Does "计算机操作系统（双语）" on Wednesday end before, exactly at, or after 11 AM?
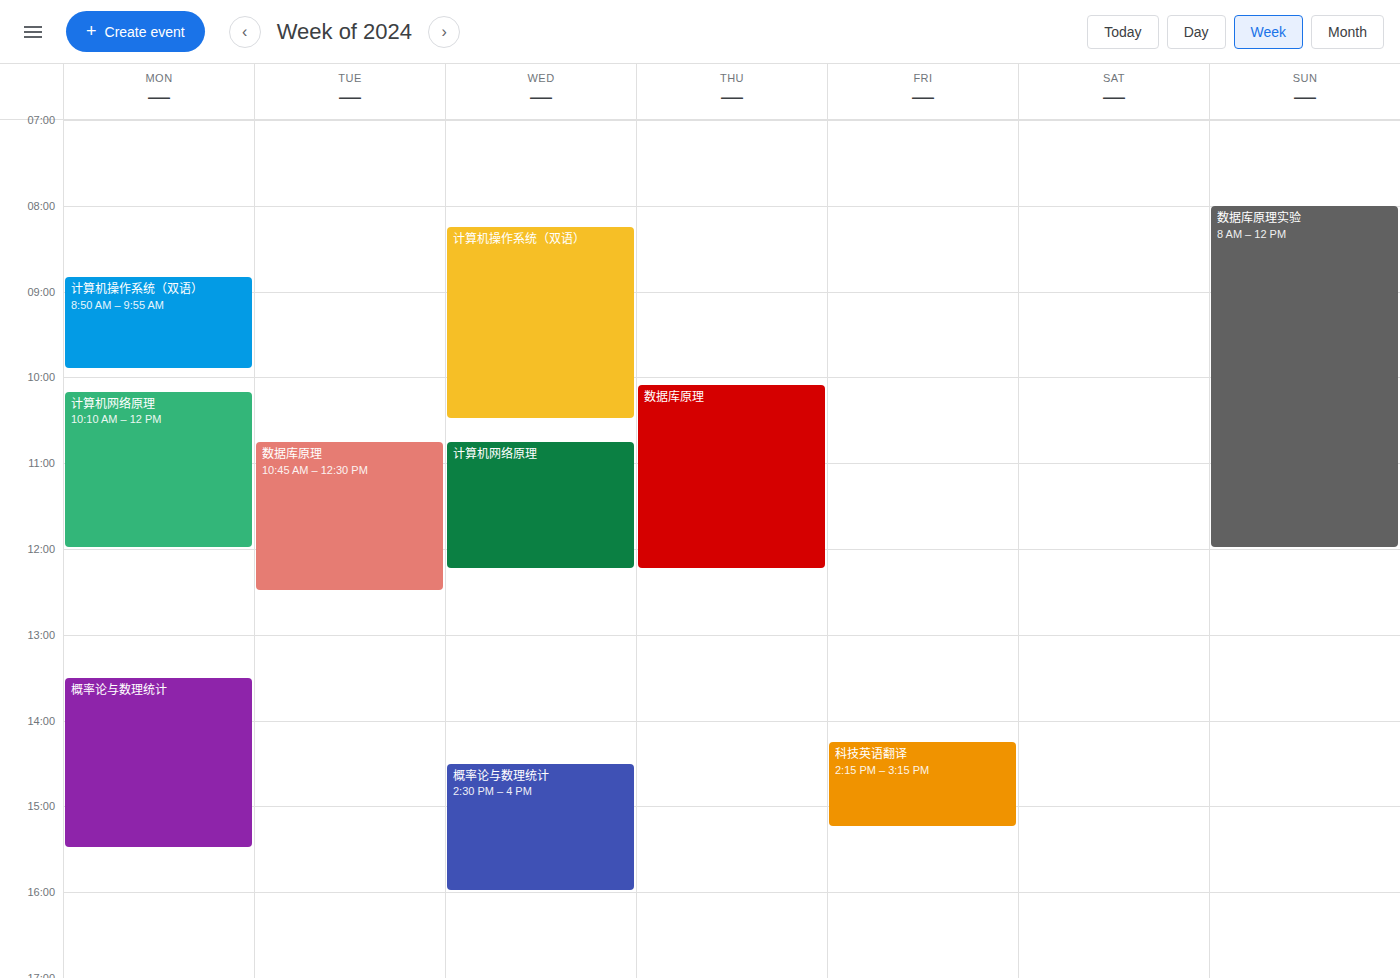
10:30 AM -- before 11 AM, 30 minutes above the 11 AM line.